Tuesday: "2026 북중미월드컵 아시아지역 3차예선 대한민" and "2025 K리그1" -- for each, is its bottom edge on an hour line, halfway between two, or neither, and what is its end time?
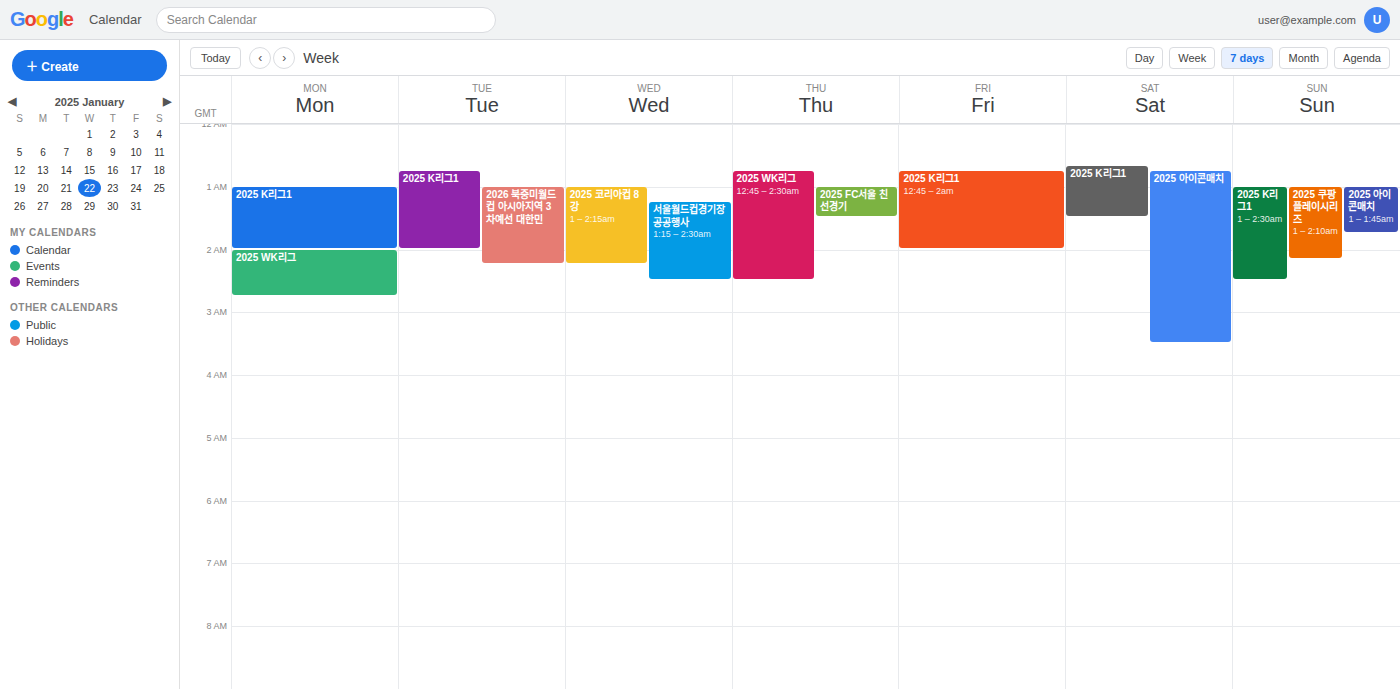
"2026 북중미월드컵 아시아지역 3차예선 대한민": 2:15 AM, neither: a quarter of the way from the 2 AM line to the 3 AM line. "2025 K리그1": 2:00 AM, exactly on the 2 AM line.